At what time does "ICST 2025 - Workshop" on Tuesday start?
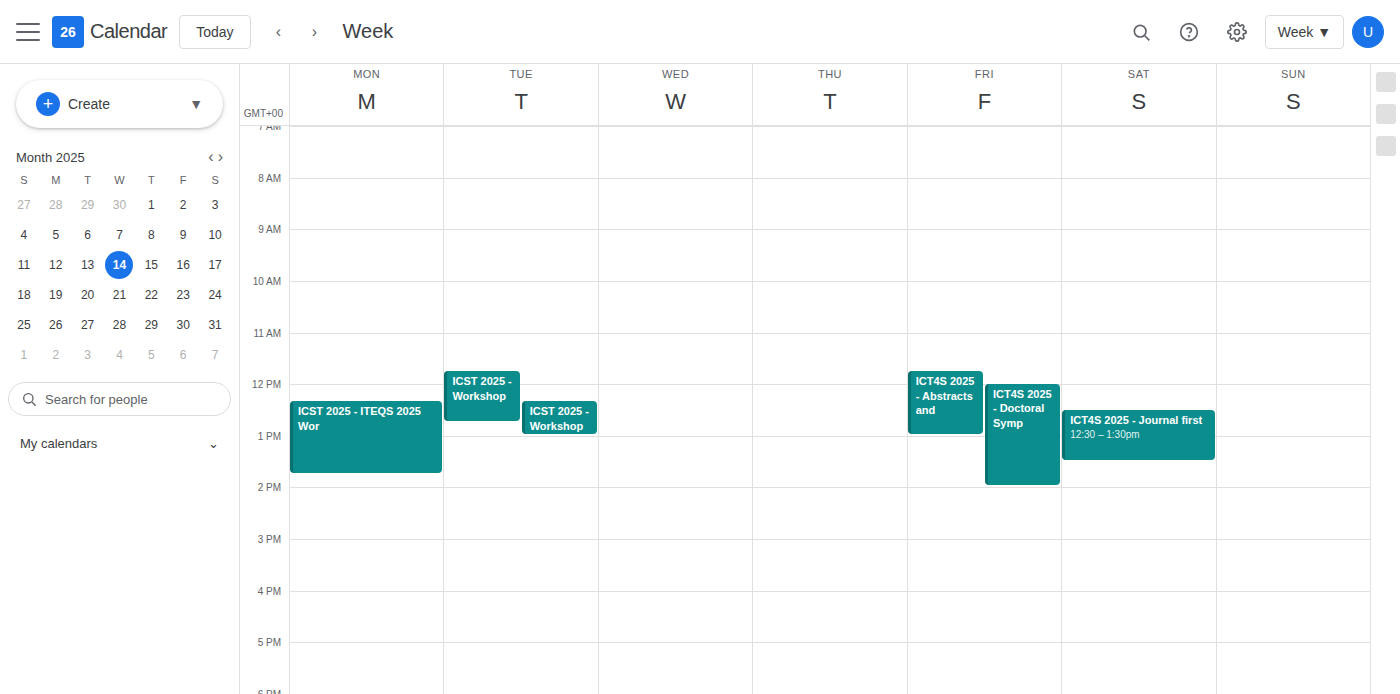
11:45